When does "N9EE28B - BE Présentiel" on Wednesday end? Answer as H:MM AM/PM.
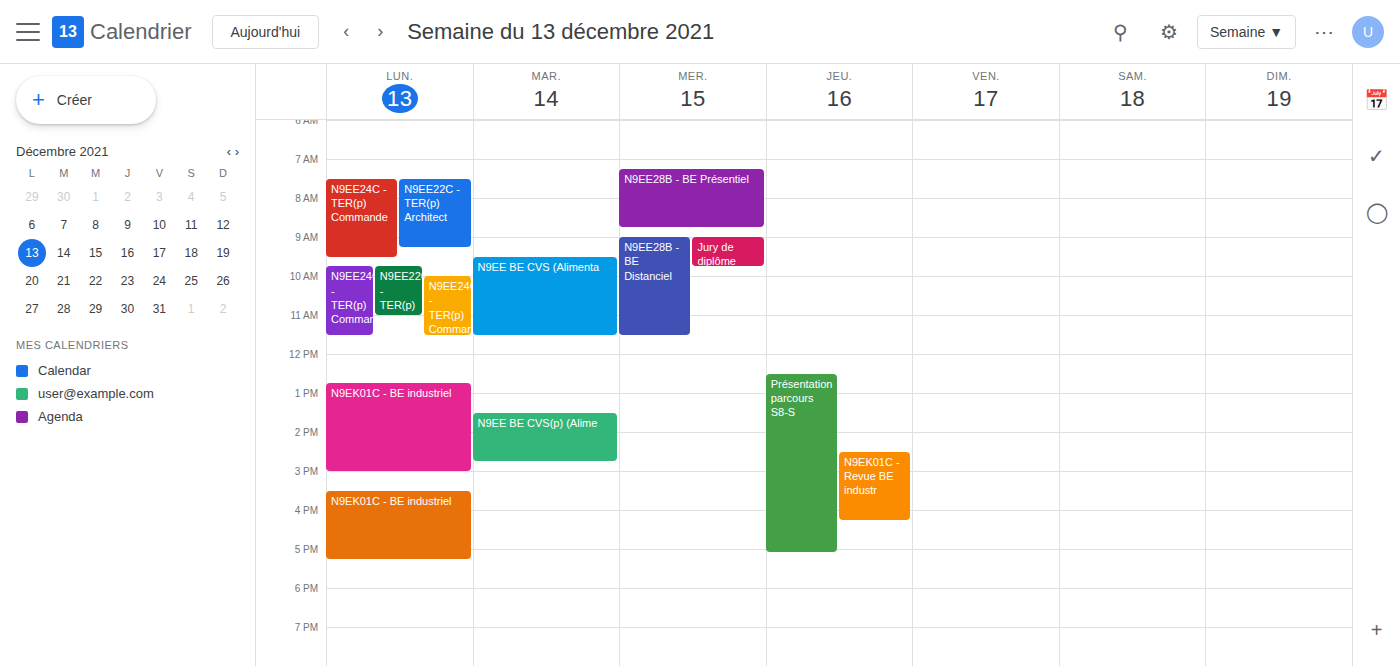
8:45 AM